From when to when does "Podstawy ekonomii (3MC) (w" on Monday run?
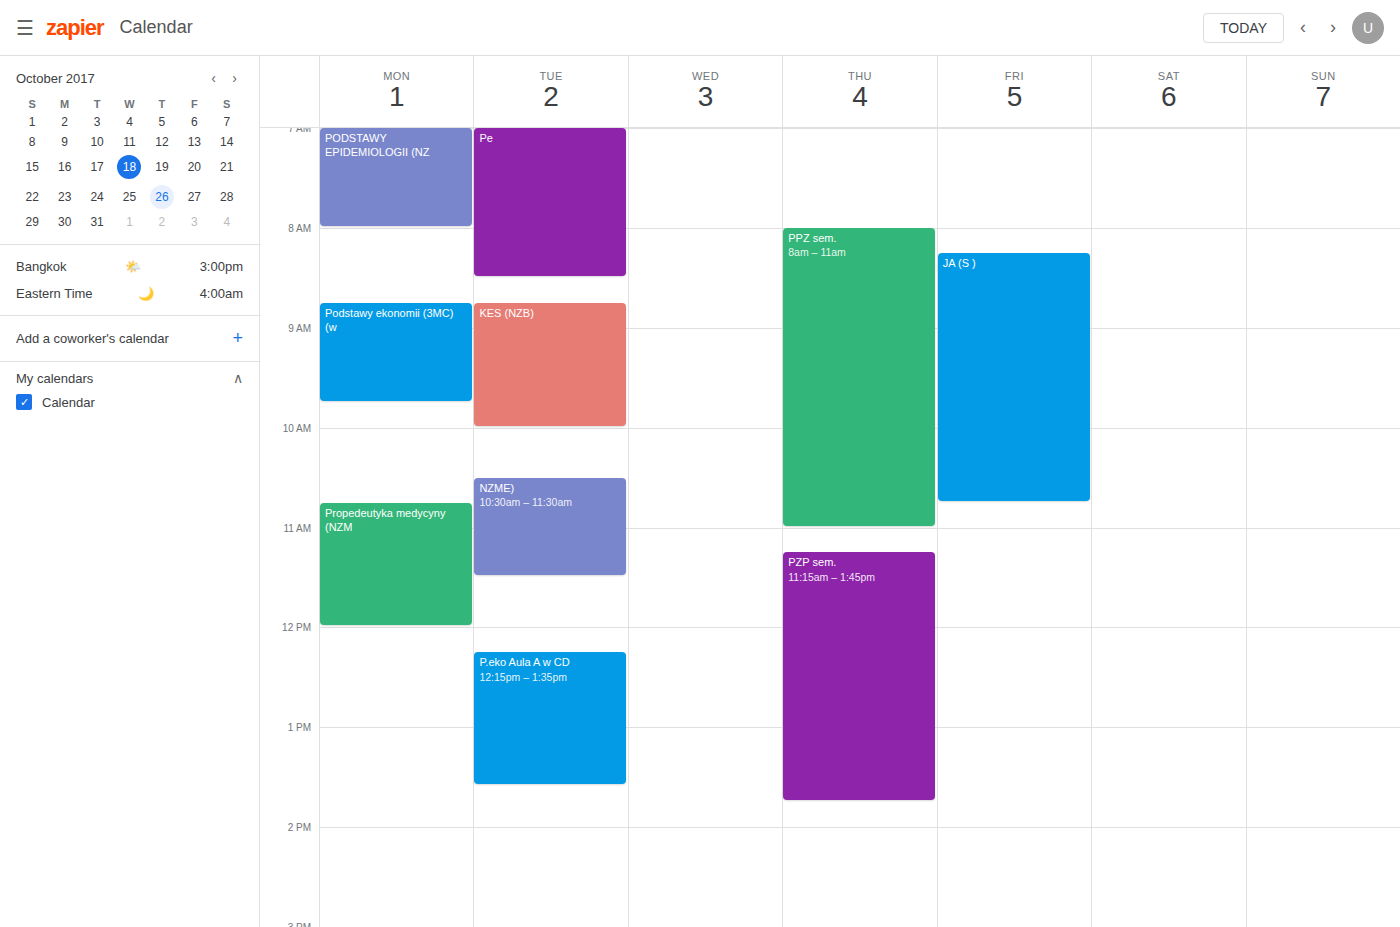
8:45 AM to 9:45 AM